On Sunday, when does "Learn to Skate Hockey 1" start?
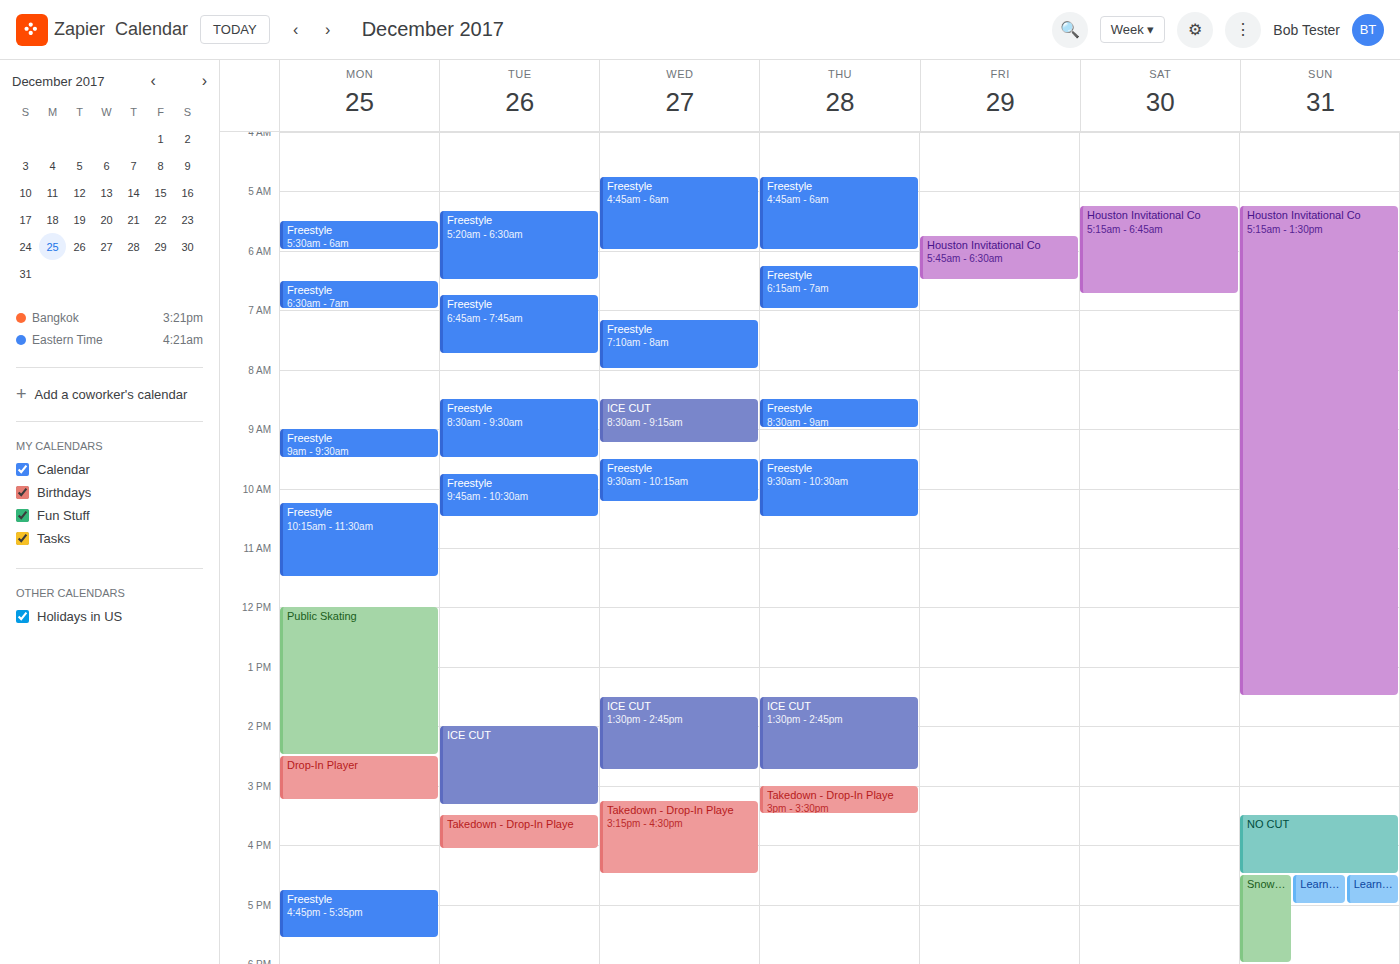
4:30 PM